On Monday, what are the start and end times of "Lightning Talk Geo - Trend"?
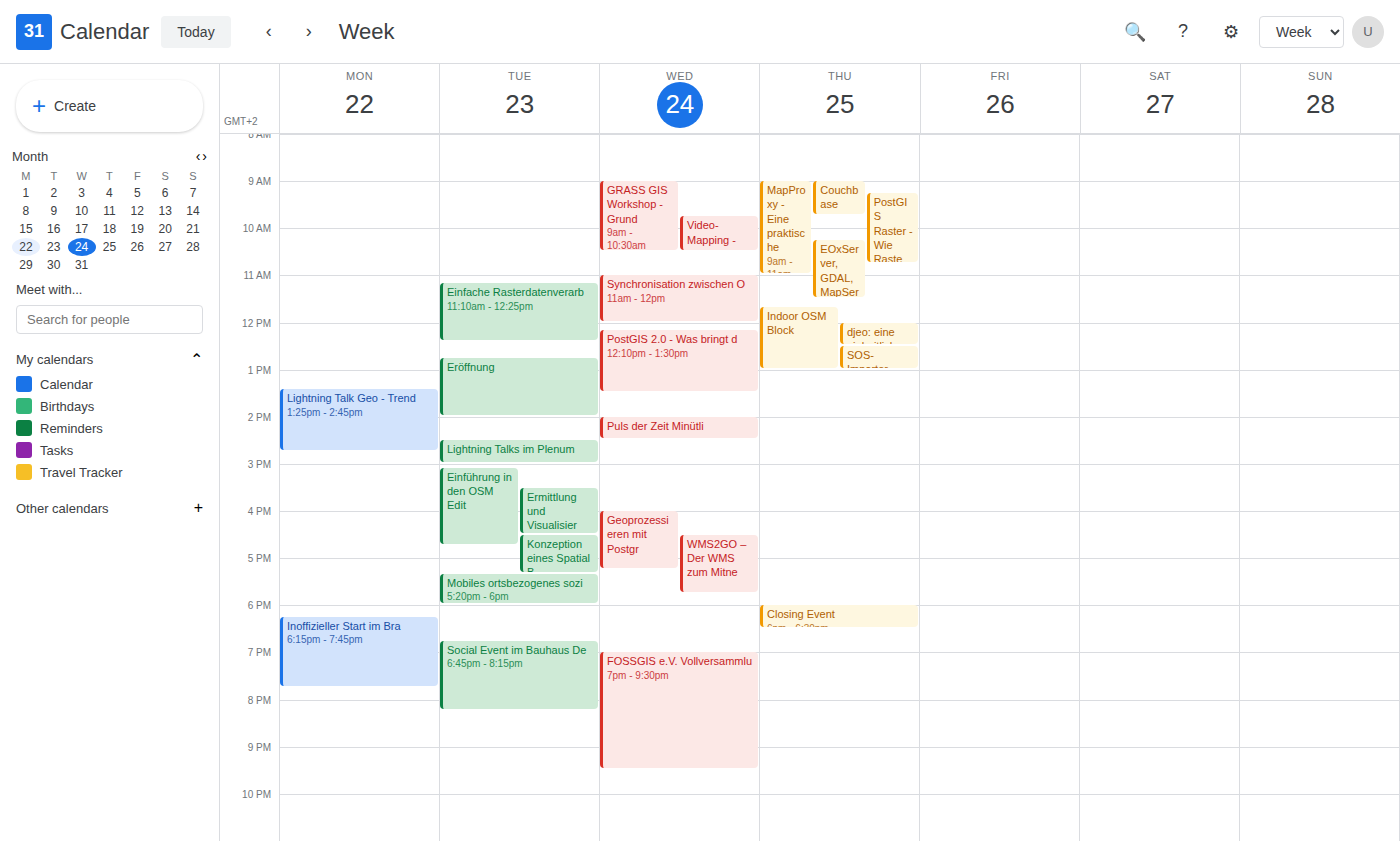
1:25 PM to 2:45 PM